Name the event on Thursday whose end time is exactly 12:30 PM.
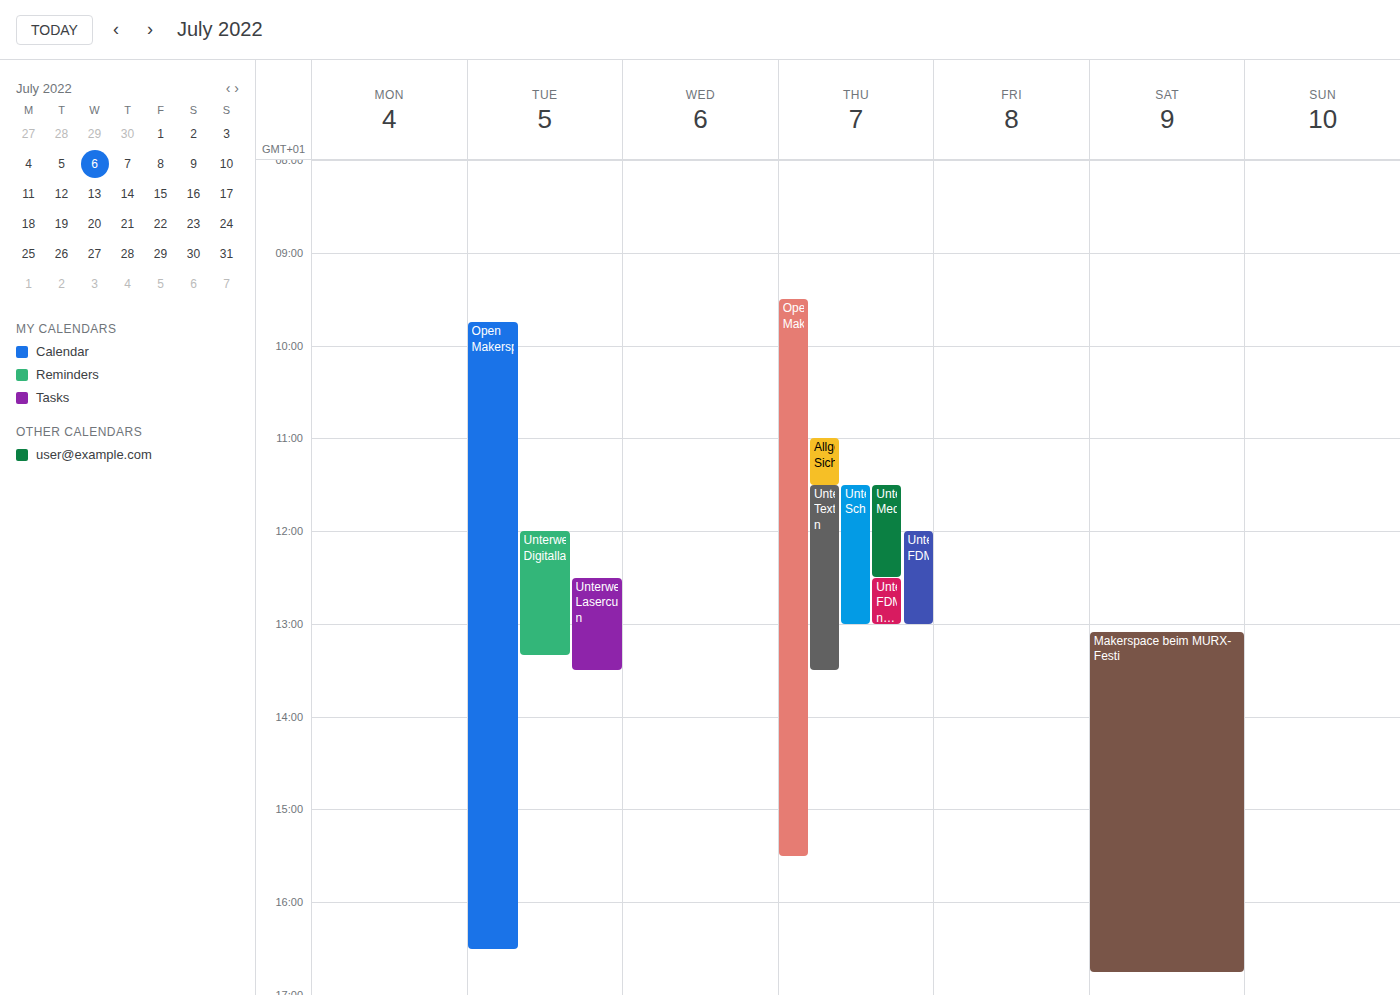
"Unterweisung Medienlabor"